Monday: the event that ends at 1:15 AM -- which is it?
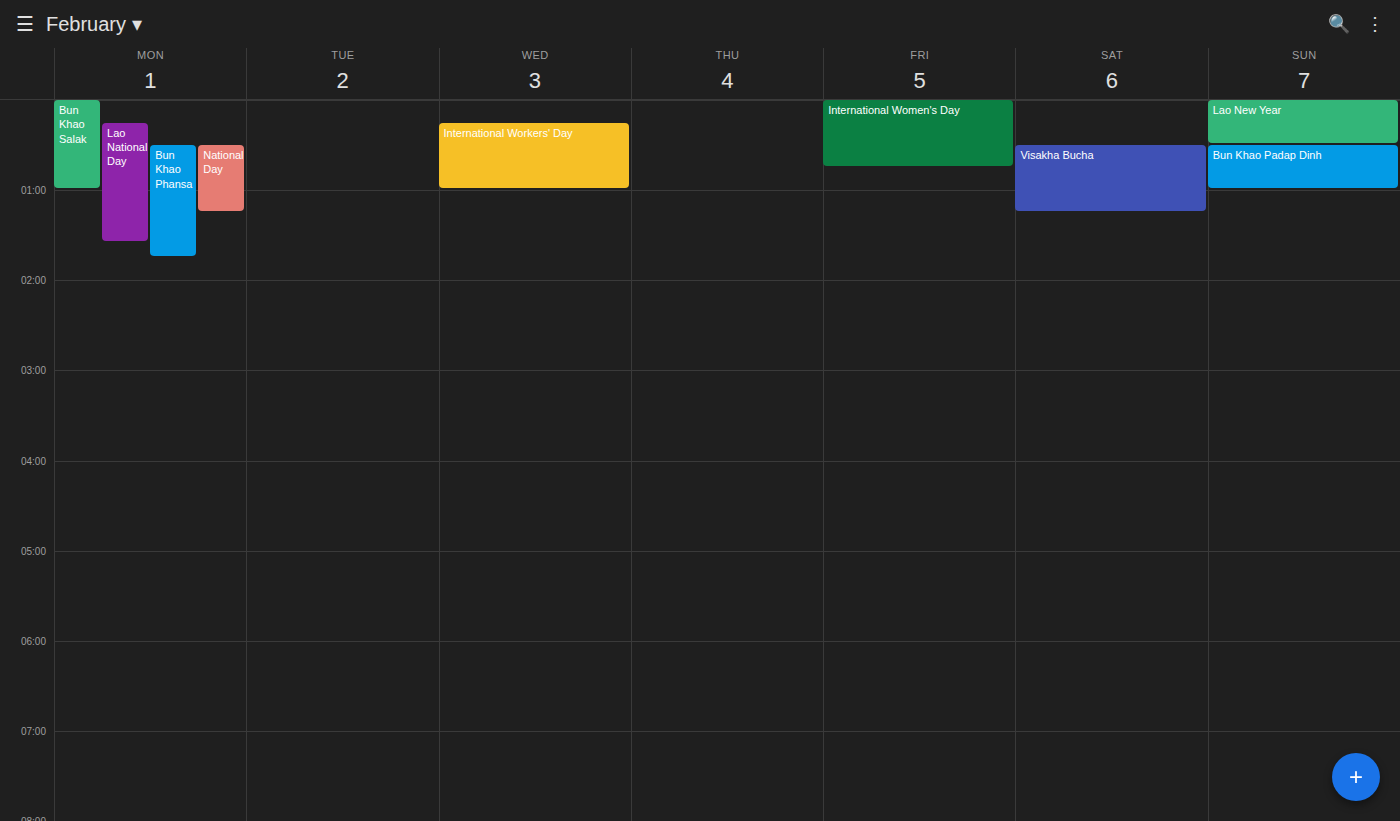
"National Day"